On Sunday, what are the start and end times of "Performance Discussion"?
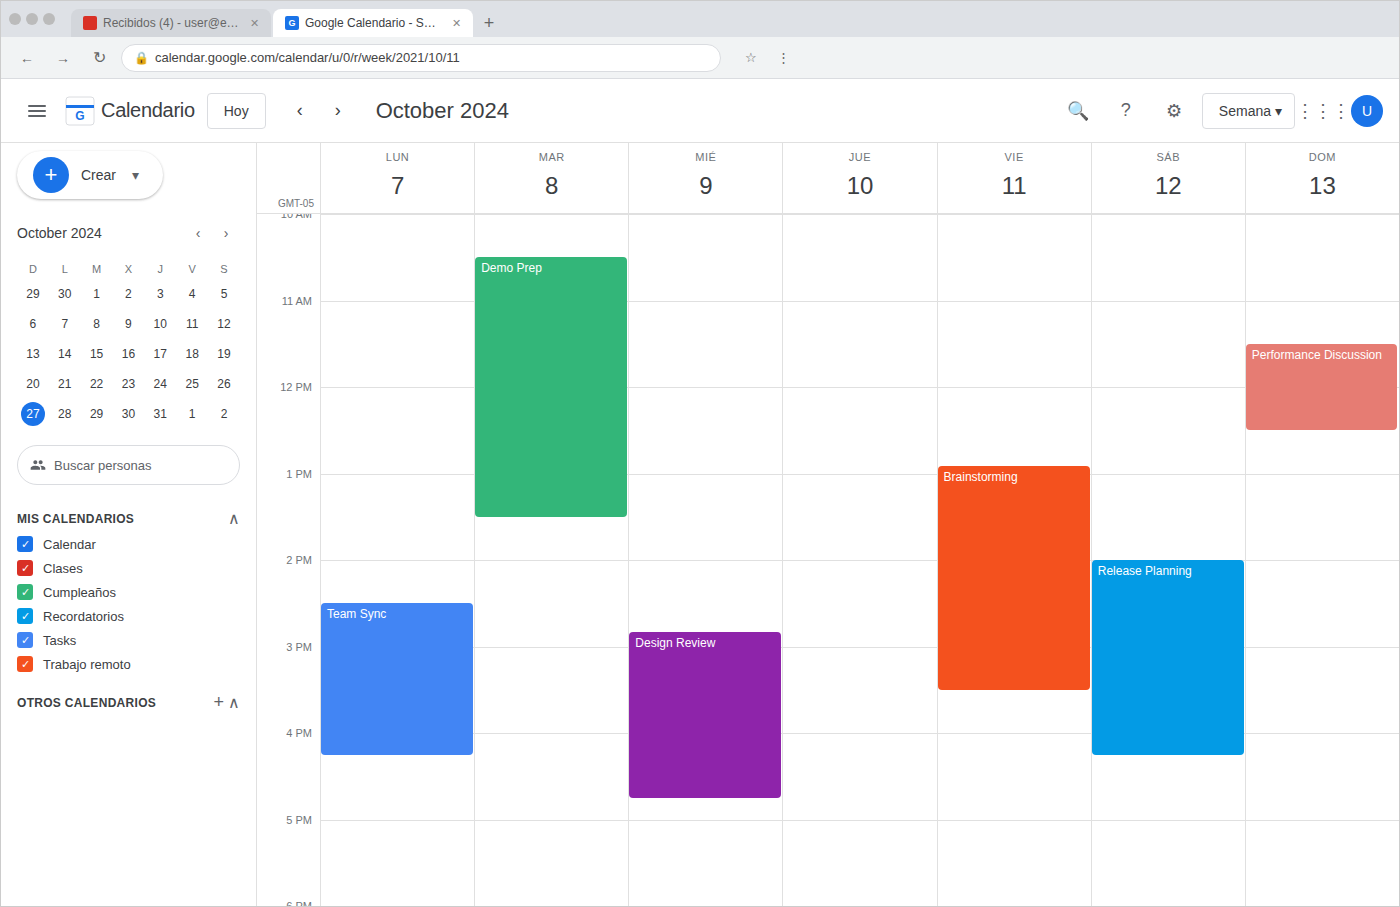
11:30 AM to 12:30 PM